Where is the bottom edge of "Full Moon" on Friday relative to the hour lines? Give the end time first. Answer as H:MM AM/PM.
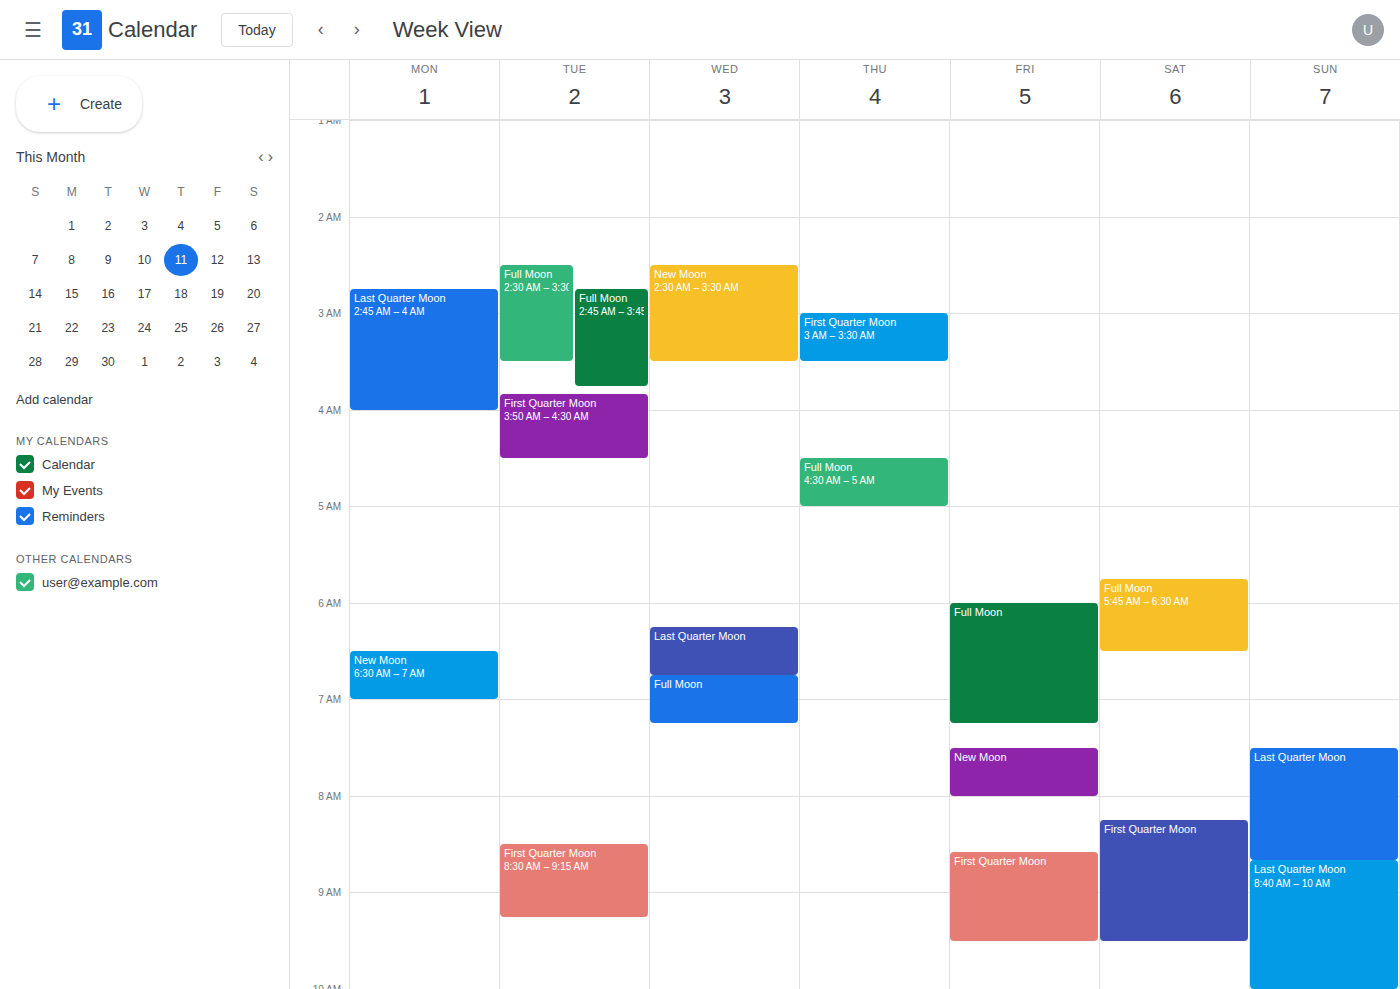
7:15 AM -- neither: a quarter of the way from the 7 AM line to the 8 AM line.